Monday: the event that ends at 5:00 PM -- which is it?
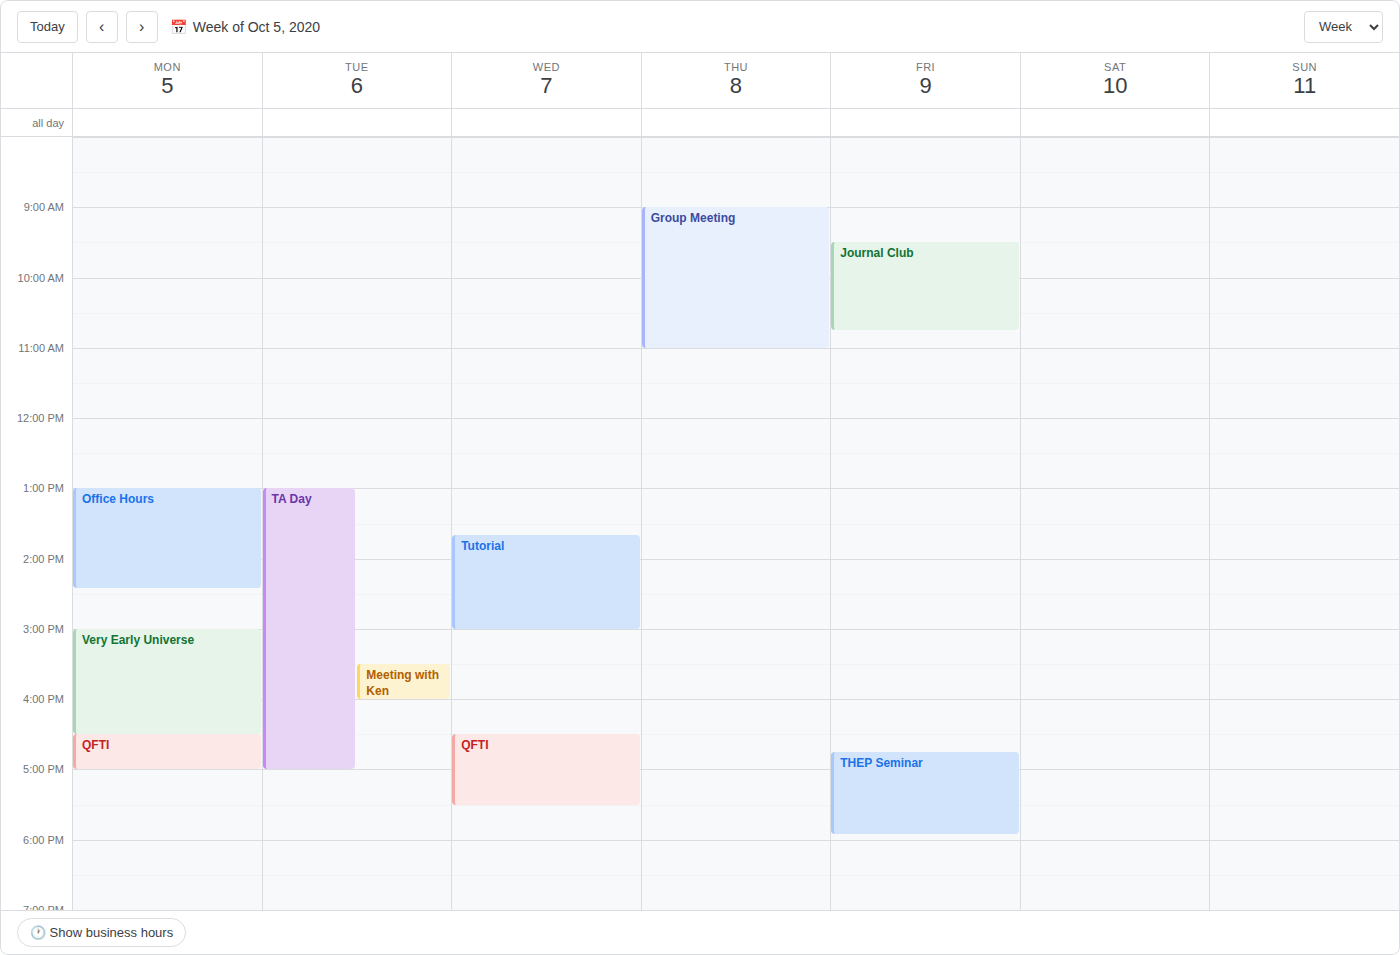
"QFTI"